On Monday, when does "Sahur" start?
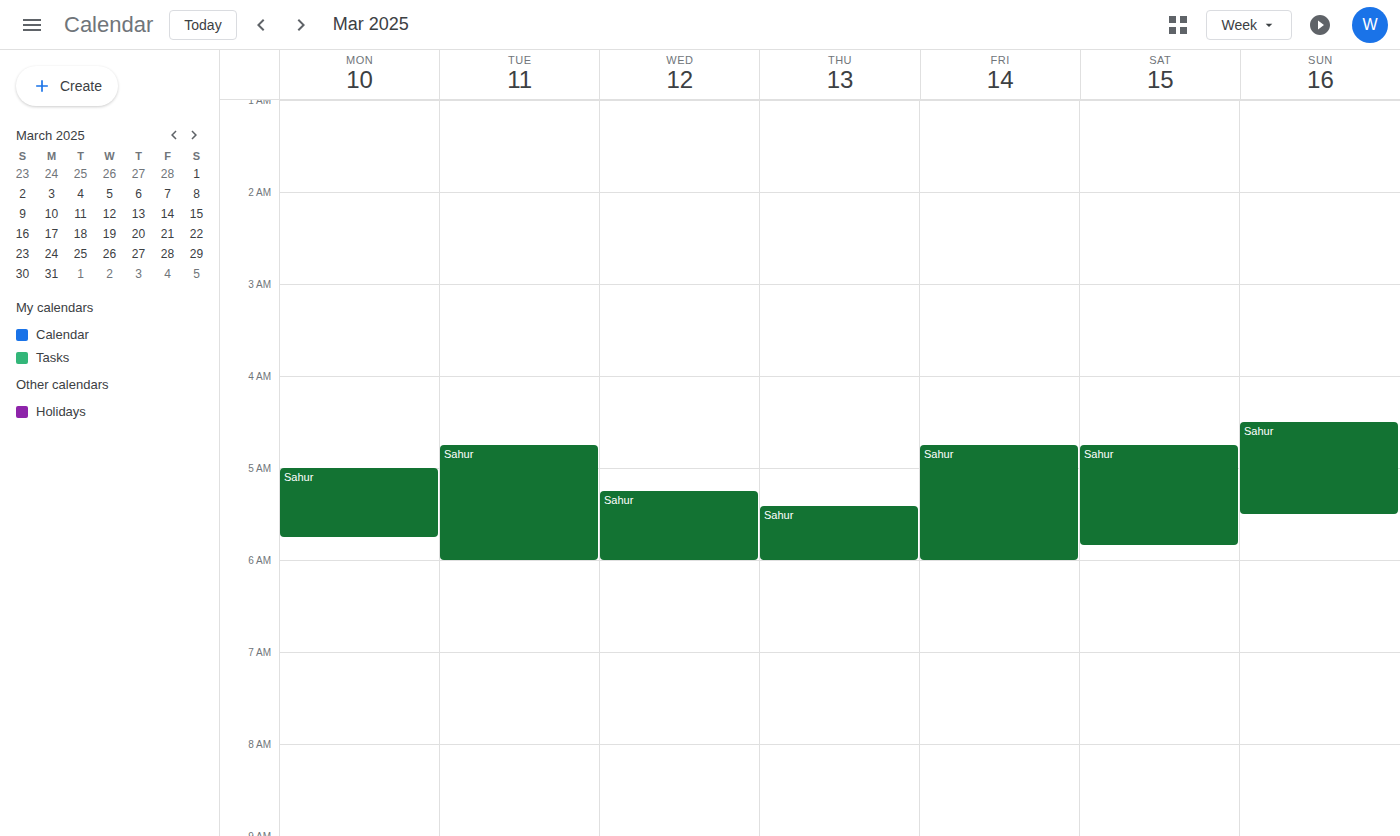
5:00 AM